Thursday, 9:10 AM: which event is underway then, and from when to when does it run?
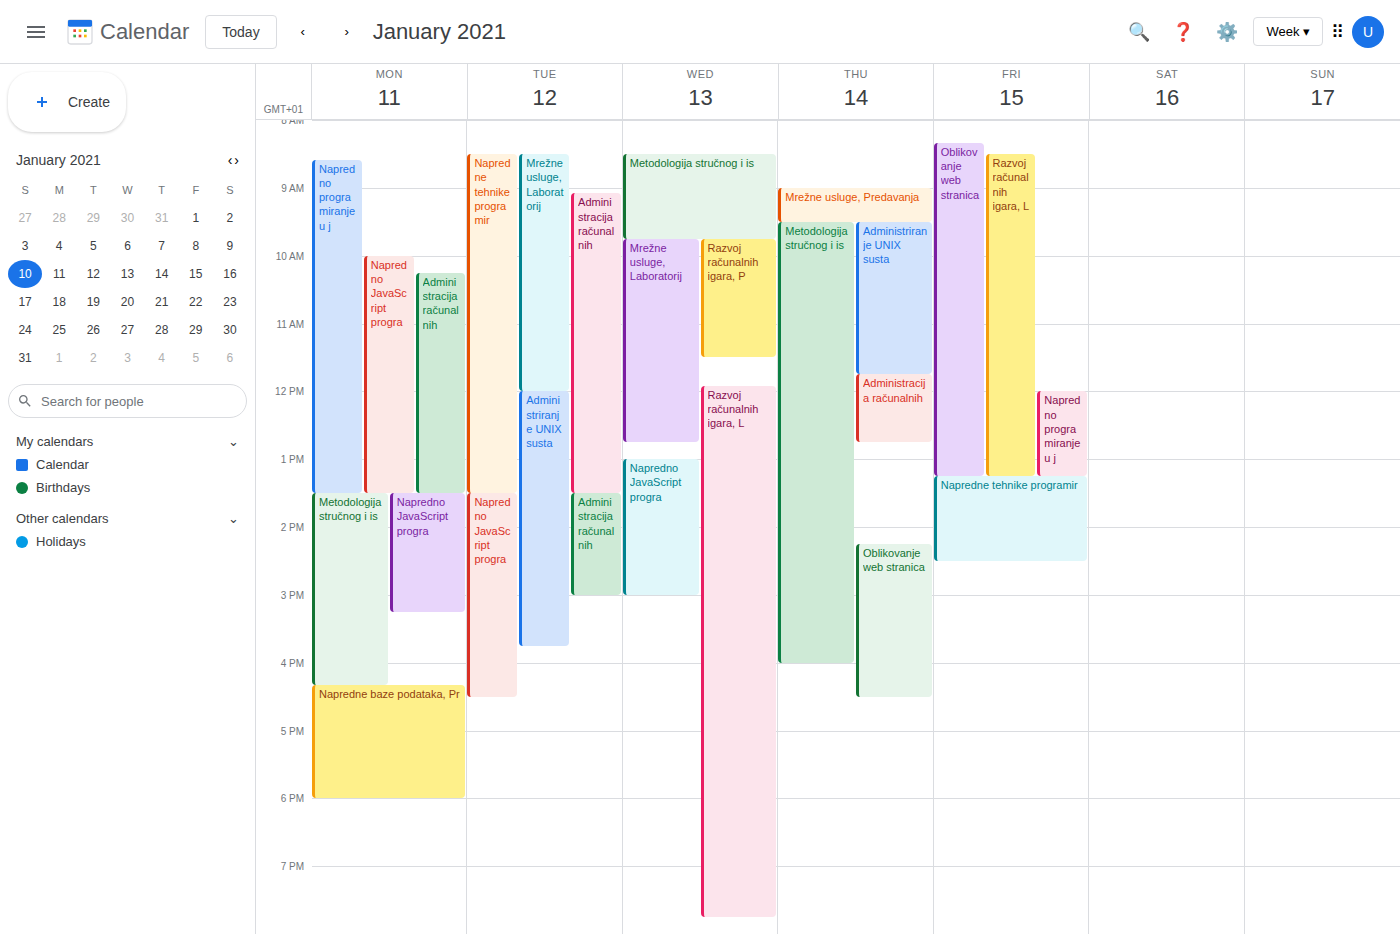
"Mrežne usluge, Predavanja", 9:00 AM to 9:30 AM